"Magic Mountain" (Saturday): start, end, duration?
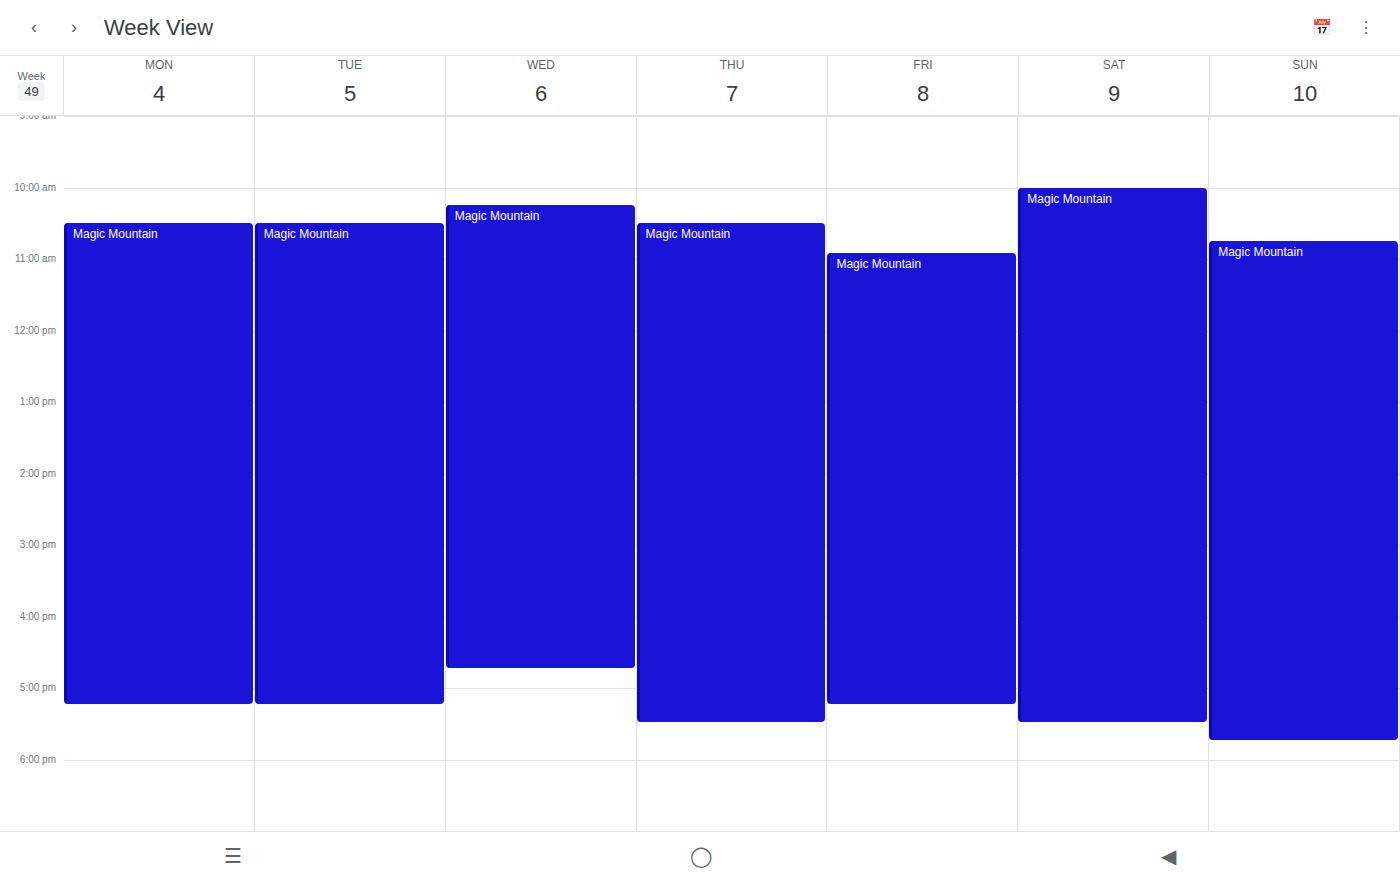
10:00 AM to 5:30 PM, 7 hours 30 minutes